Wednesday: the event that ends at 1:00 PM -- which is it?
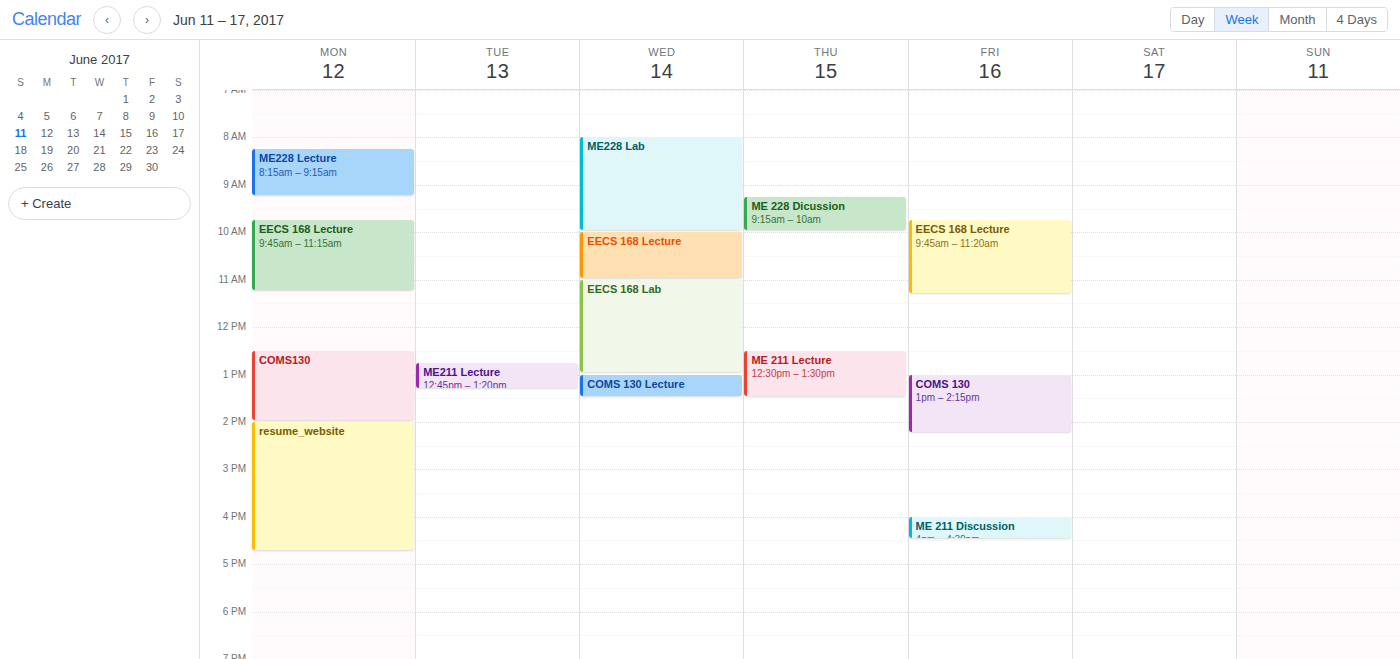
"EECS 168 Lab"